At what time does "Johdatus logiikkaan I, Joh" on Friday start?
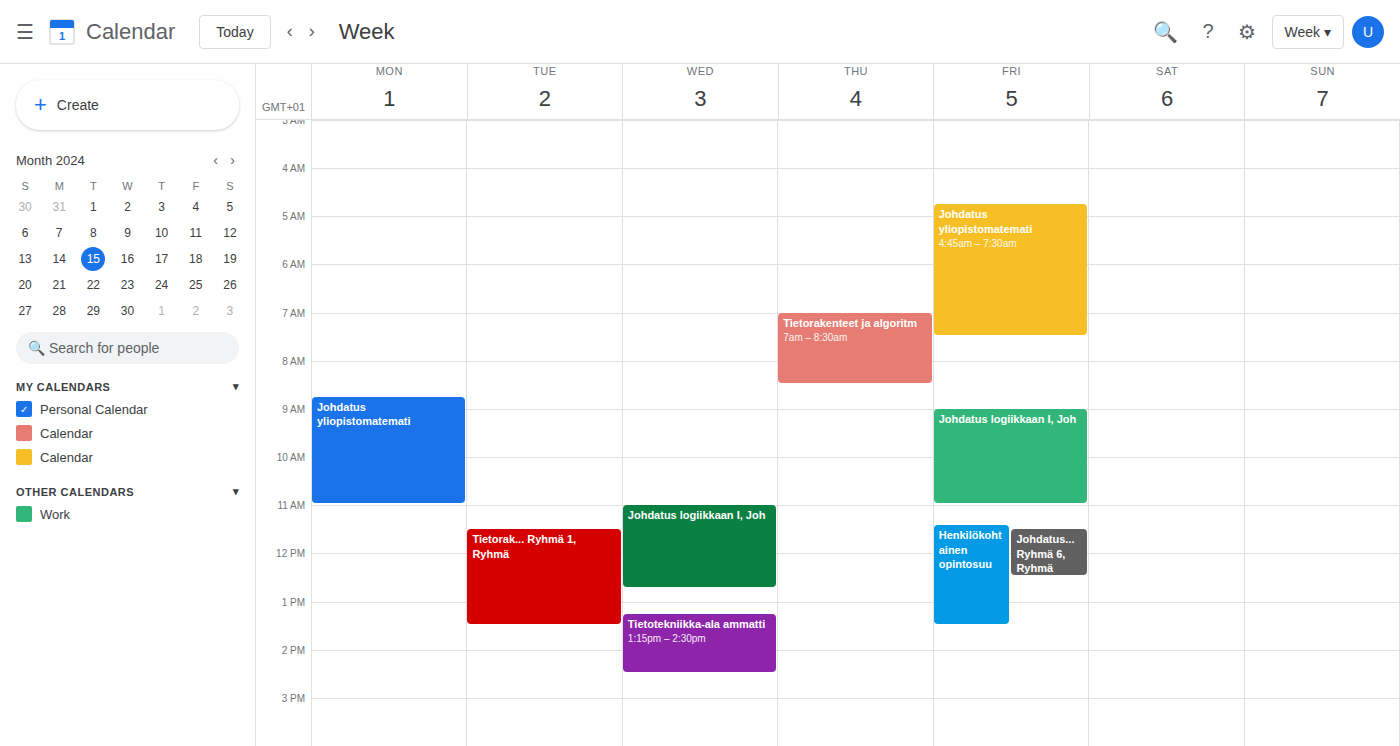
9:00 AM